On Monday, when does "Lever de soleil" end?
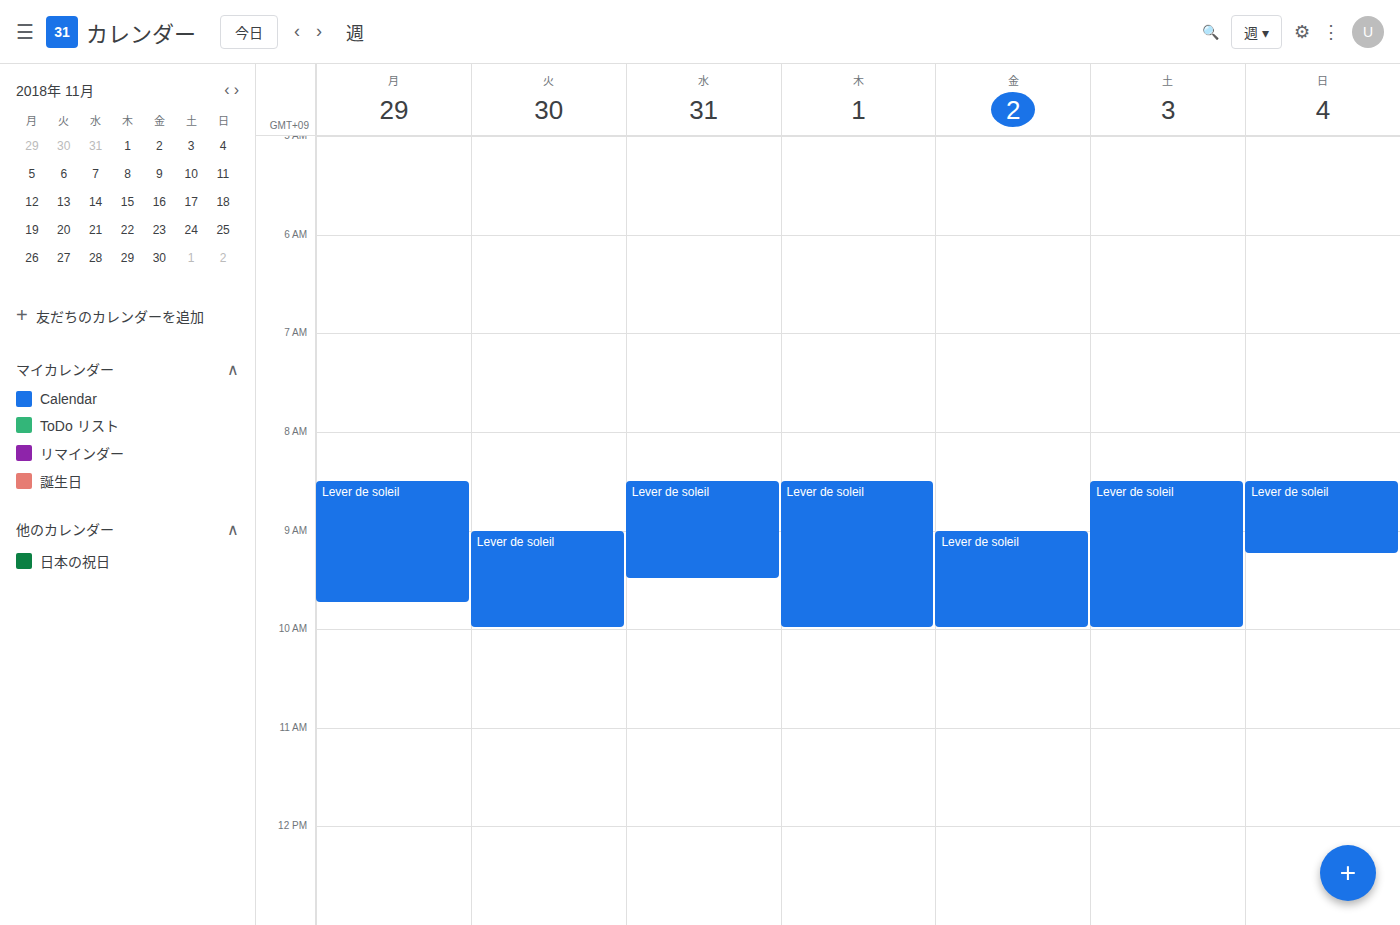
9:45 AM